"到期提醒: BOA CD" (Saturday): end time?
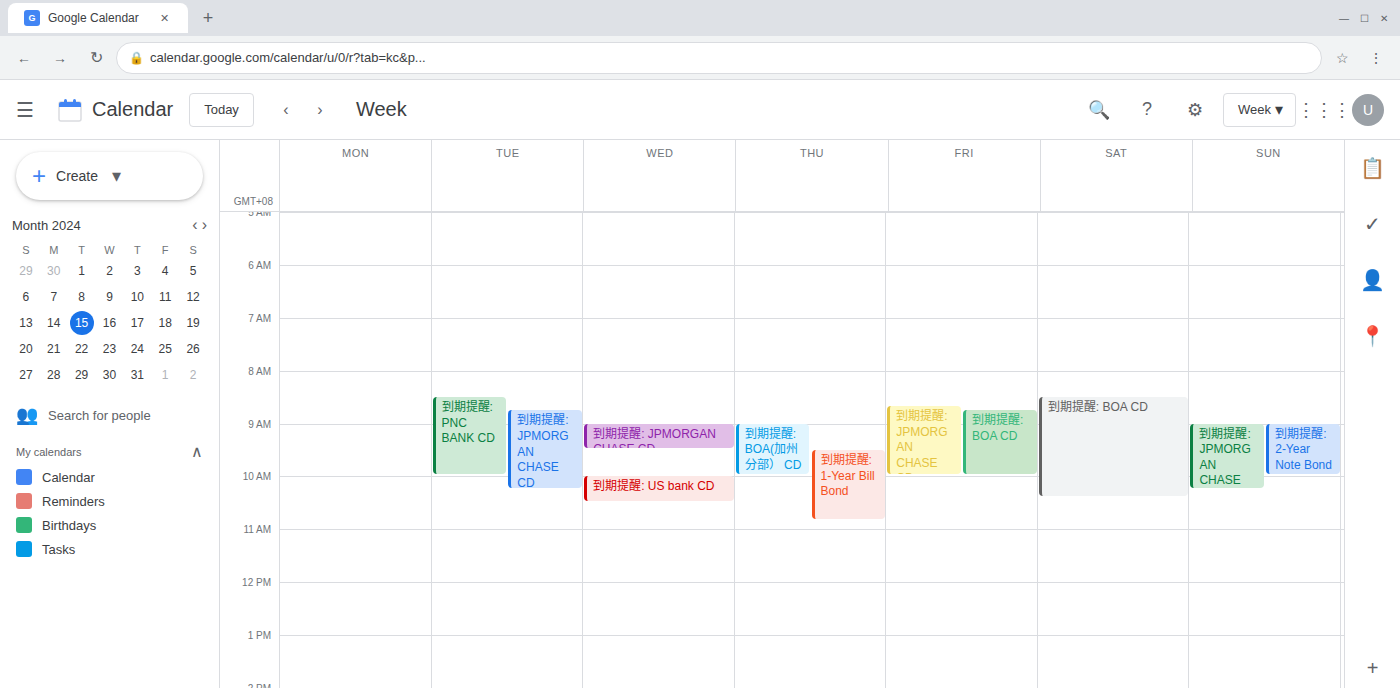
10:25 AM